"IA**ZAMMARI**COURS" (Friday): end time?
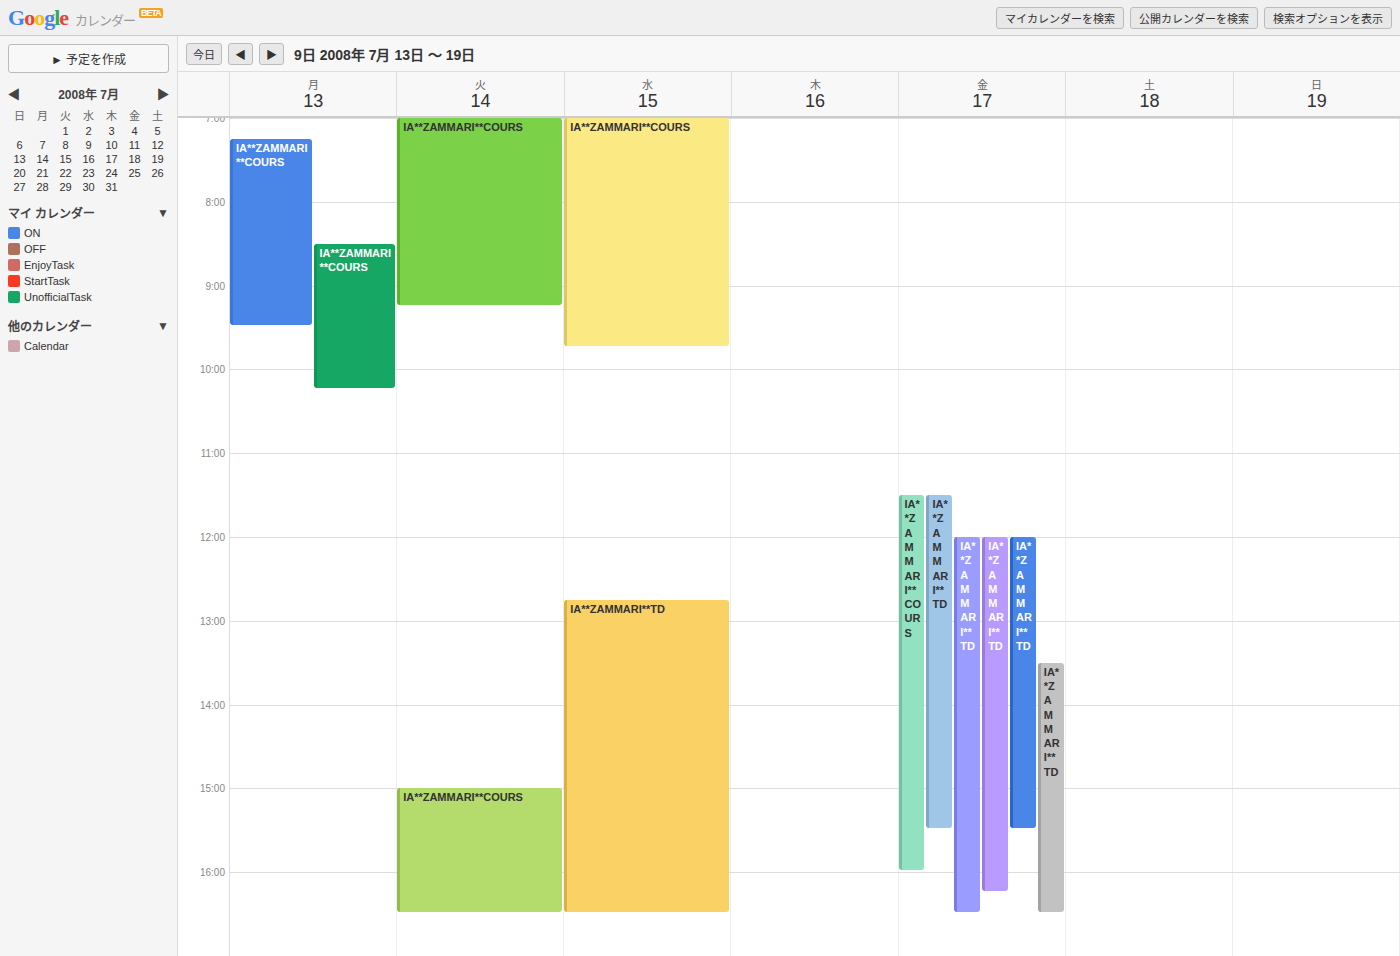
4:00 PM